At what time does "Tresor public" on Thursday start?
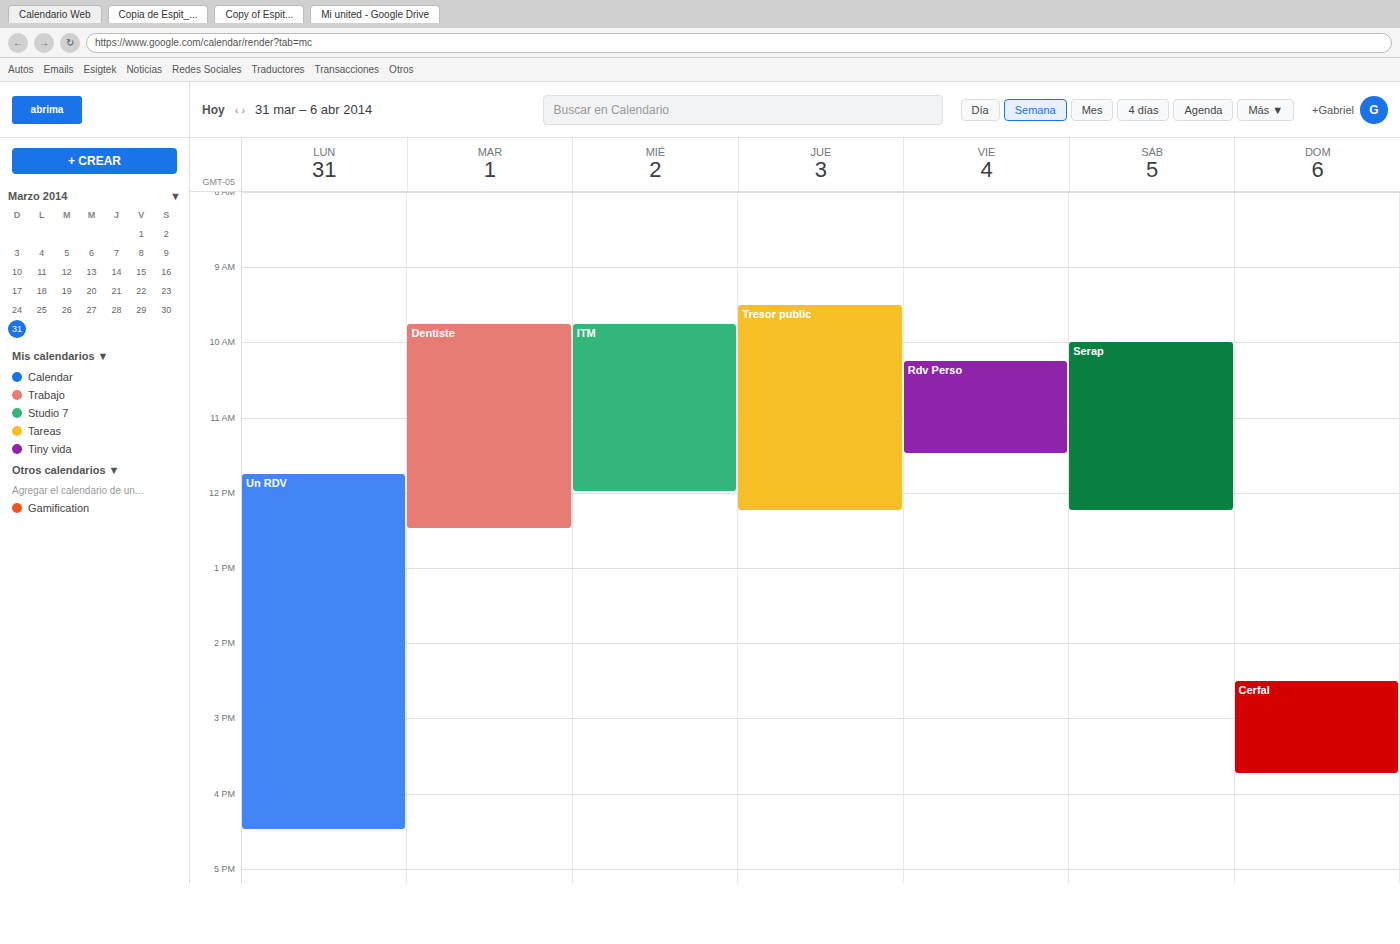
9:30 AM